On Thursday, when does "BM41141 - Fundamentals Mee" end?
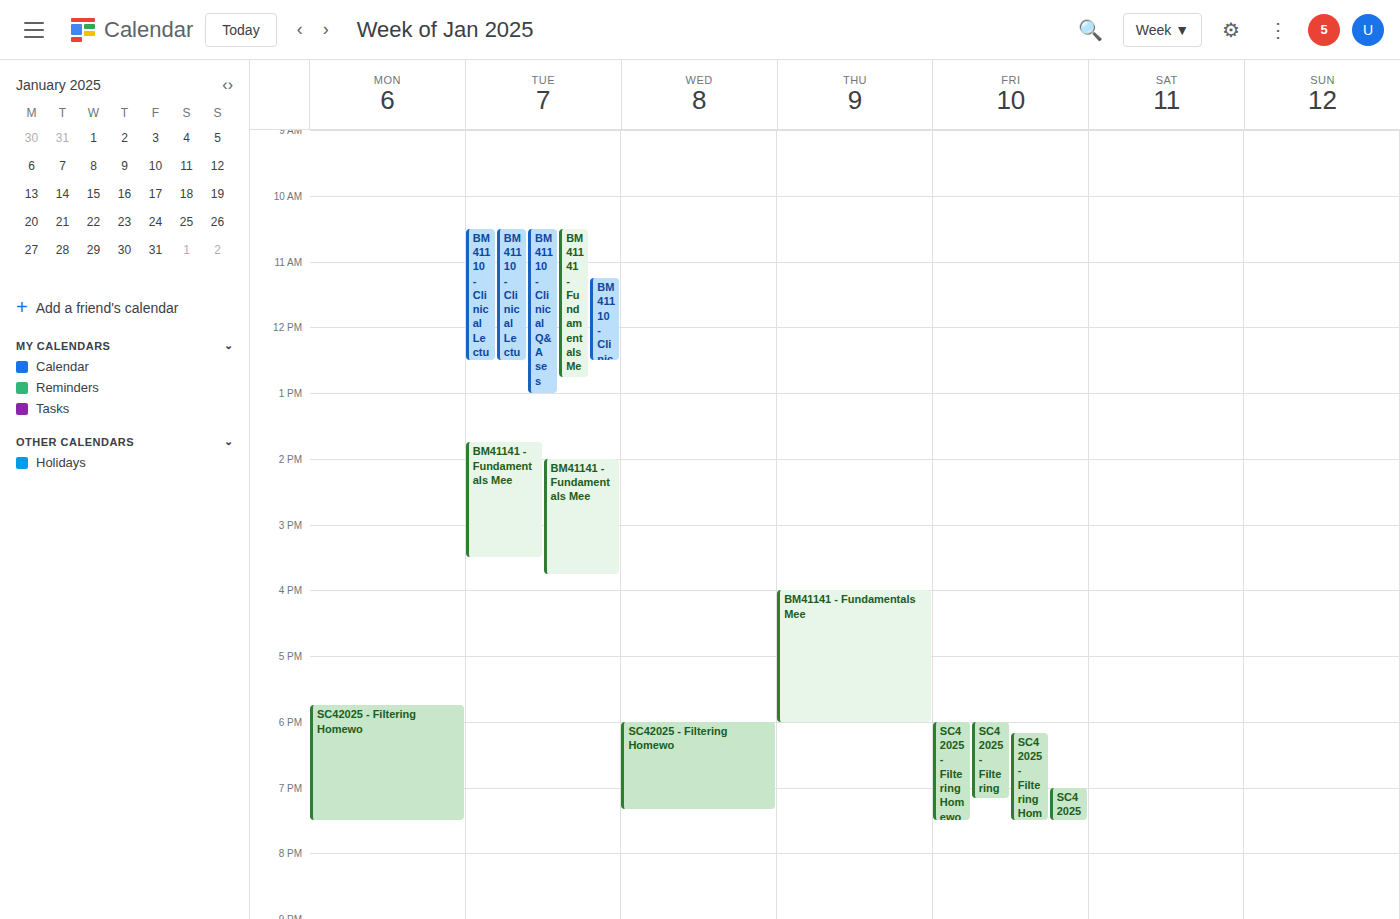
18:00